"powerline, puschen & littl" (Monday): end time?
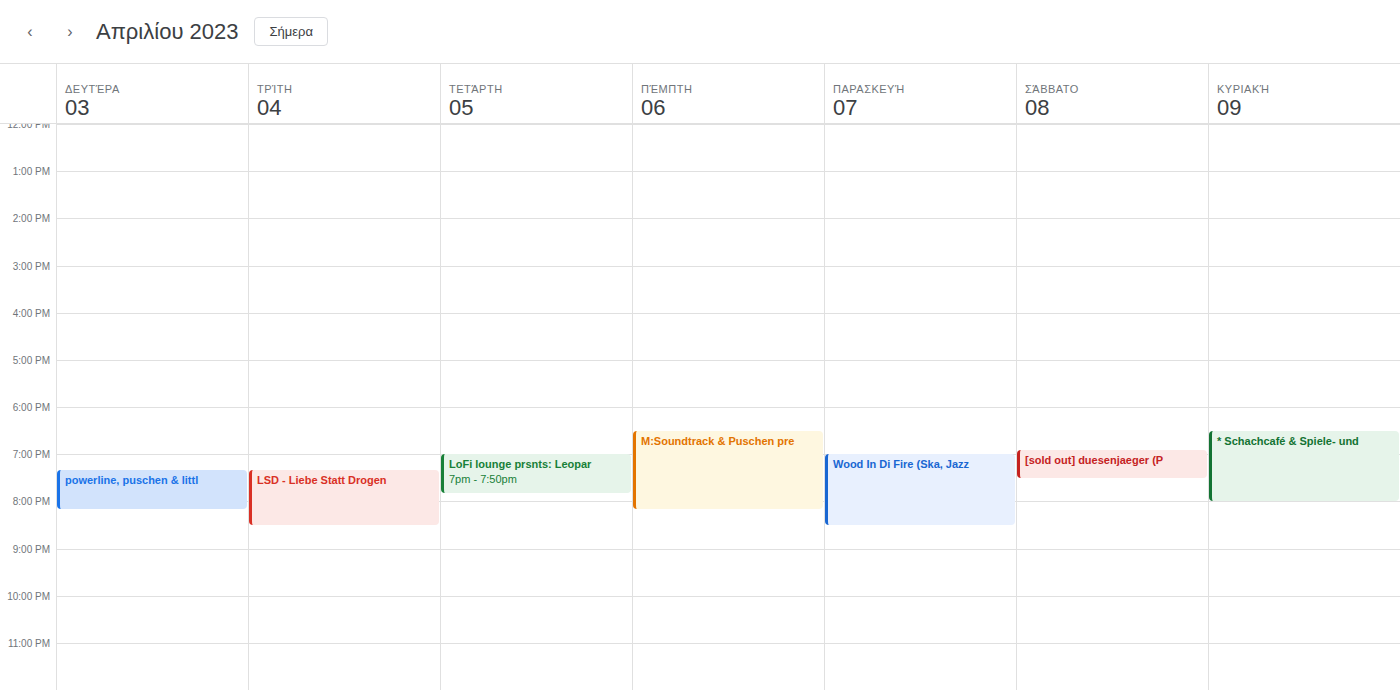
8:10 PM